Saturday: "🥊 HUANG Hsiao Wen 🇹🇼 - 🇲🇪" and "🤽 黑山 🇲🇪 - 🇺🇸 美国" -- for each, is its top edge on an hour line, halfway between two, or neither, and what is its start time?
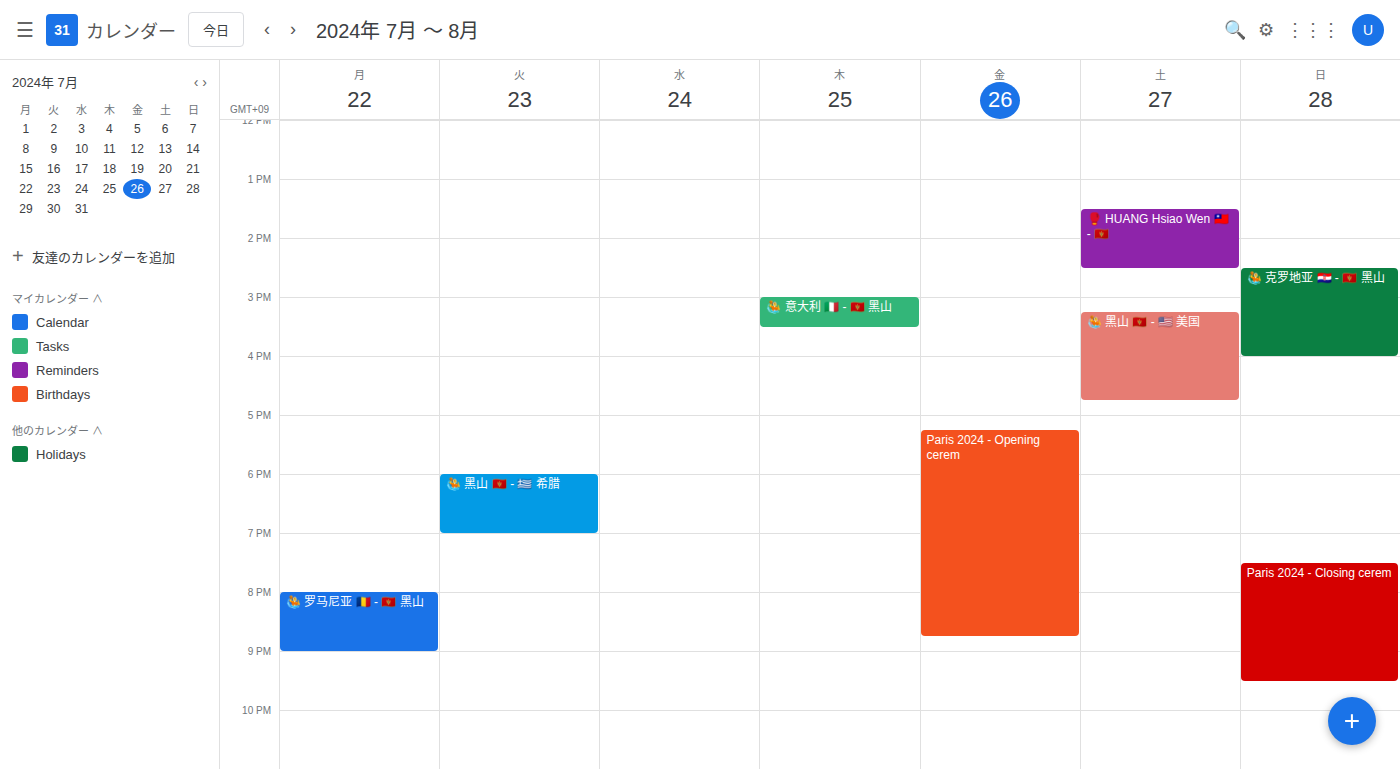
"🥊 HUANG Hsiao Wen 🇹🇼 - 🇲🇪": 1:30 PM, halfway between the 1 PM and 2 PM lines. "🤽 黑山 🇲🇪 - 🇺🇸 美国": 3:15 PM, neither: a quarter of the way from the 3 PM line to the 4 PM line.